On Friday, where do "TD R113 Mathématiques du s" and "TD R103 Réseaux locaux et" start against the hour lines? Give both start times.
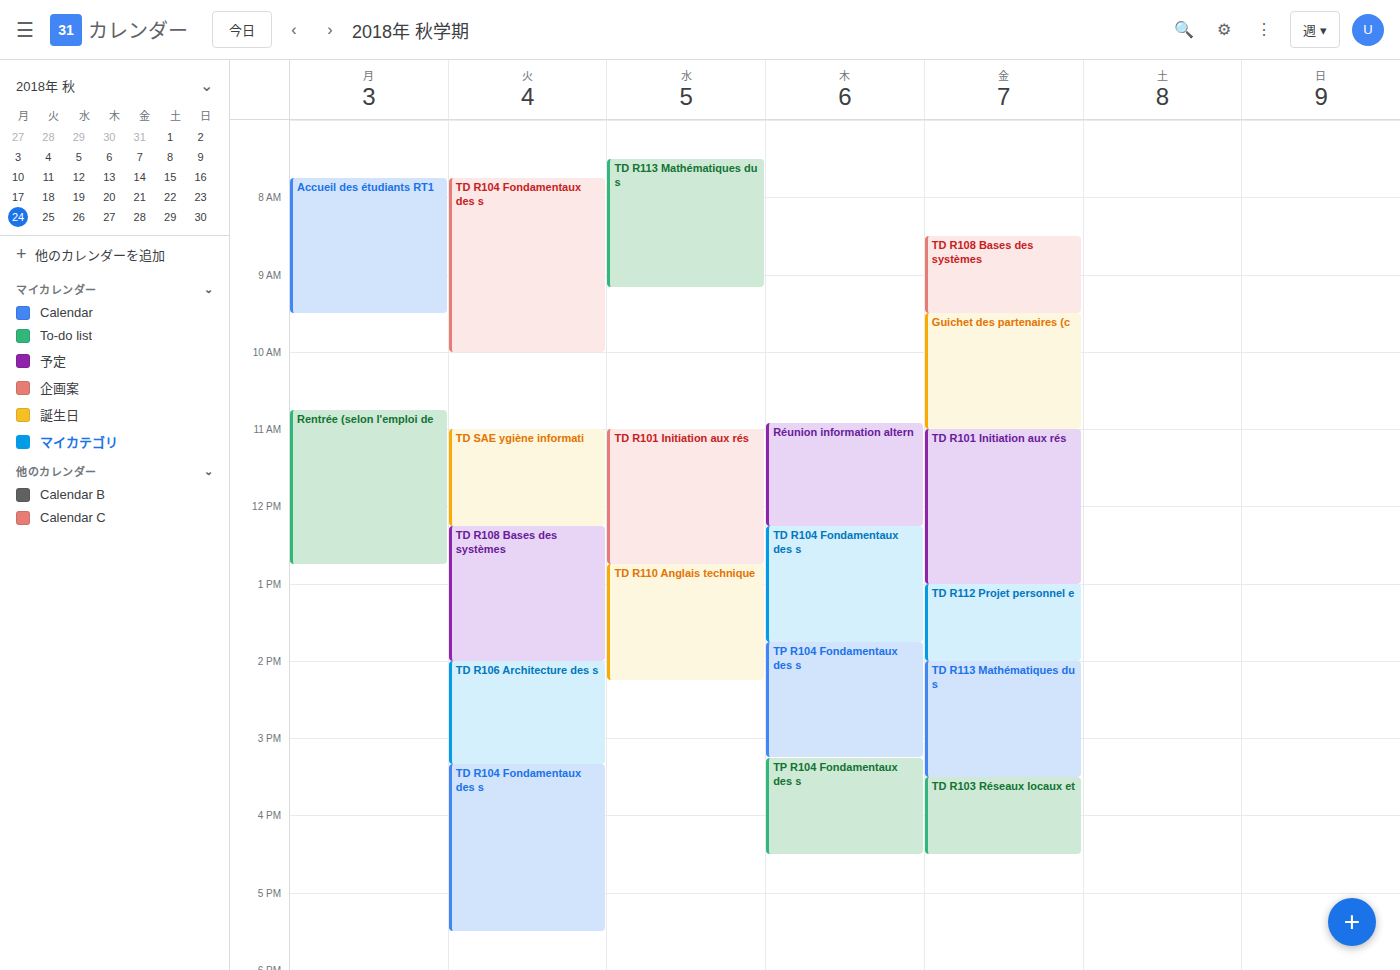
"TD R113 Mathématiques du s": 2:00 PM, exactly on the 2 PM line. "TD R103 Réseaux locaux et": 3:30 PM, halfway between the 3 PM and 4 PM lines.